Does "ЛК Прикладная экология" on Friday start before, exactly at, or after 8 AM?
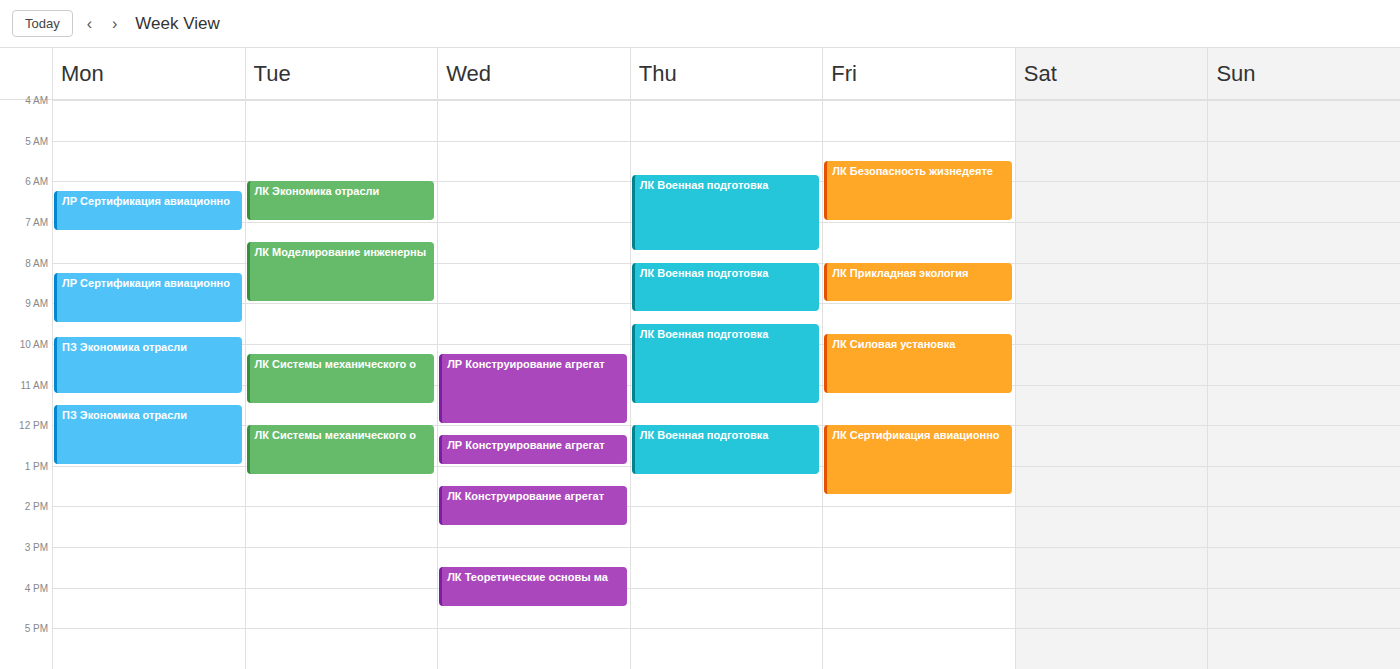
8:00 AM -- exactly at 8 AM, on the 8 AM line.